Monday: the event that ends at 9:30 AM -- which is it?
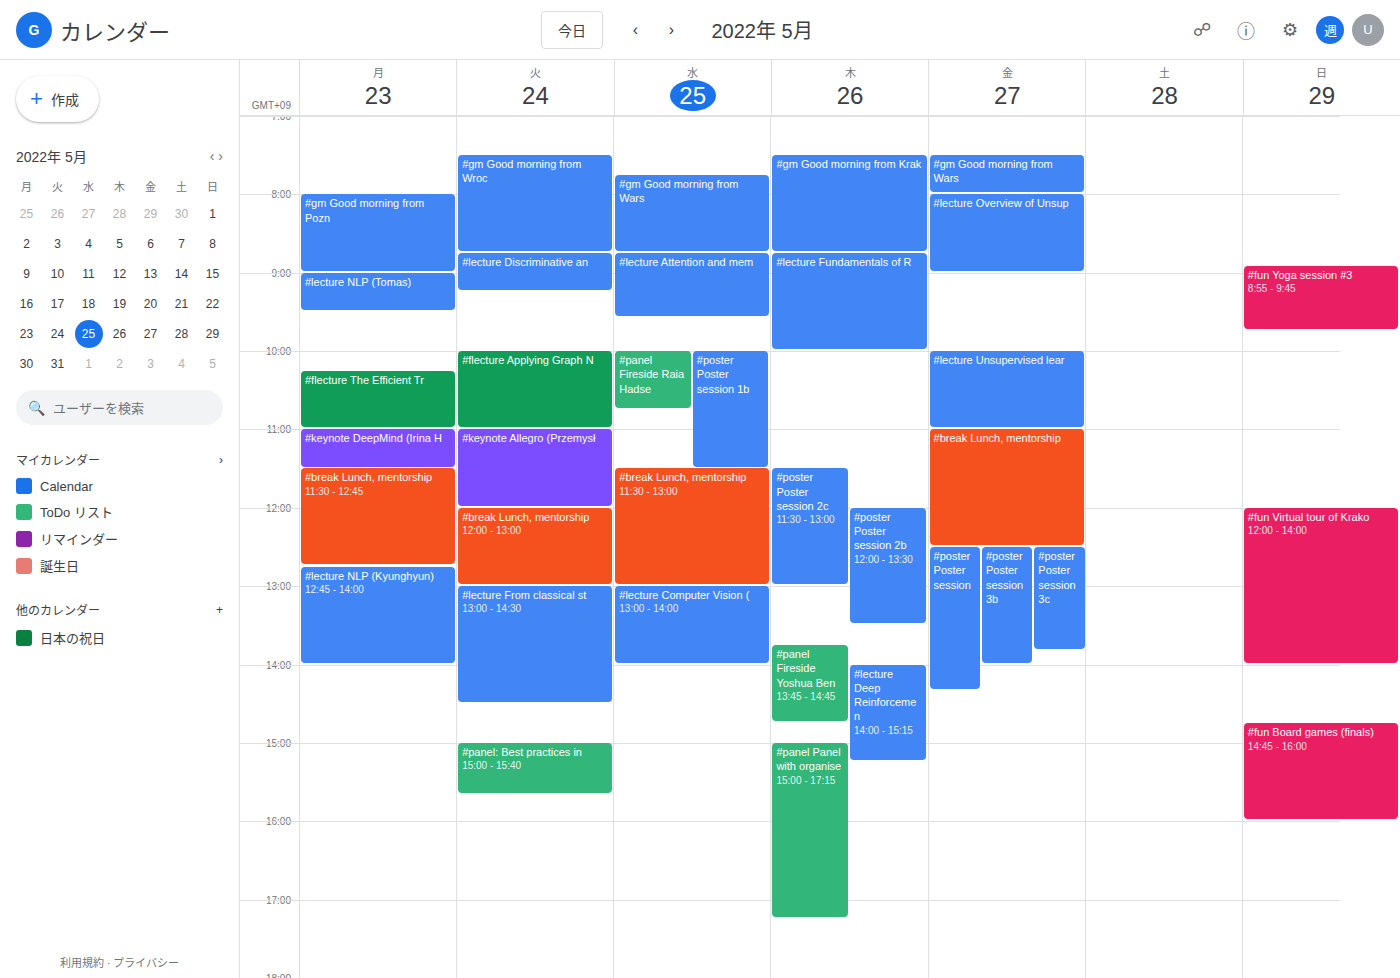
"#lecture NLP (Tomas)"